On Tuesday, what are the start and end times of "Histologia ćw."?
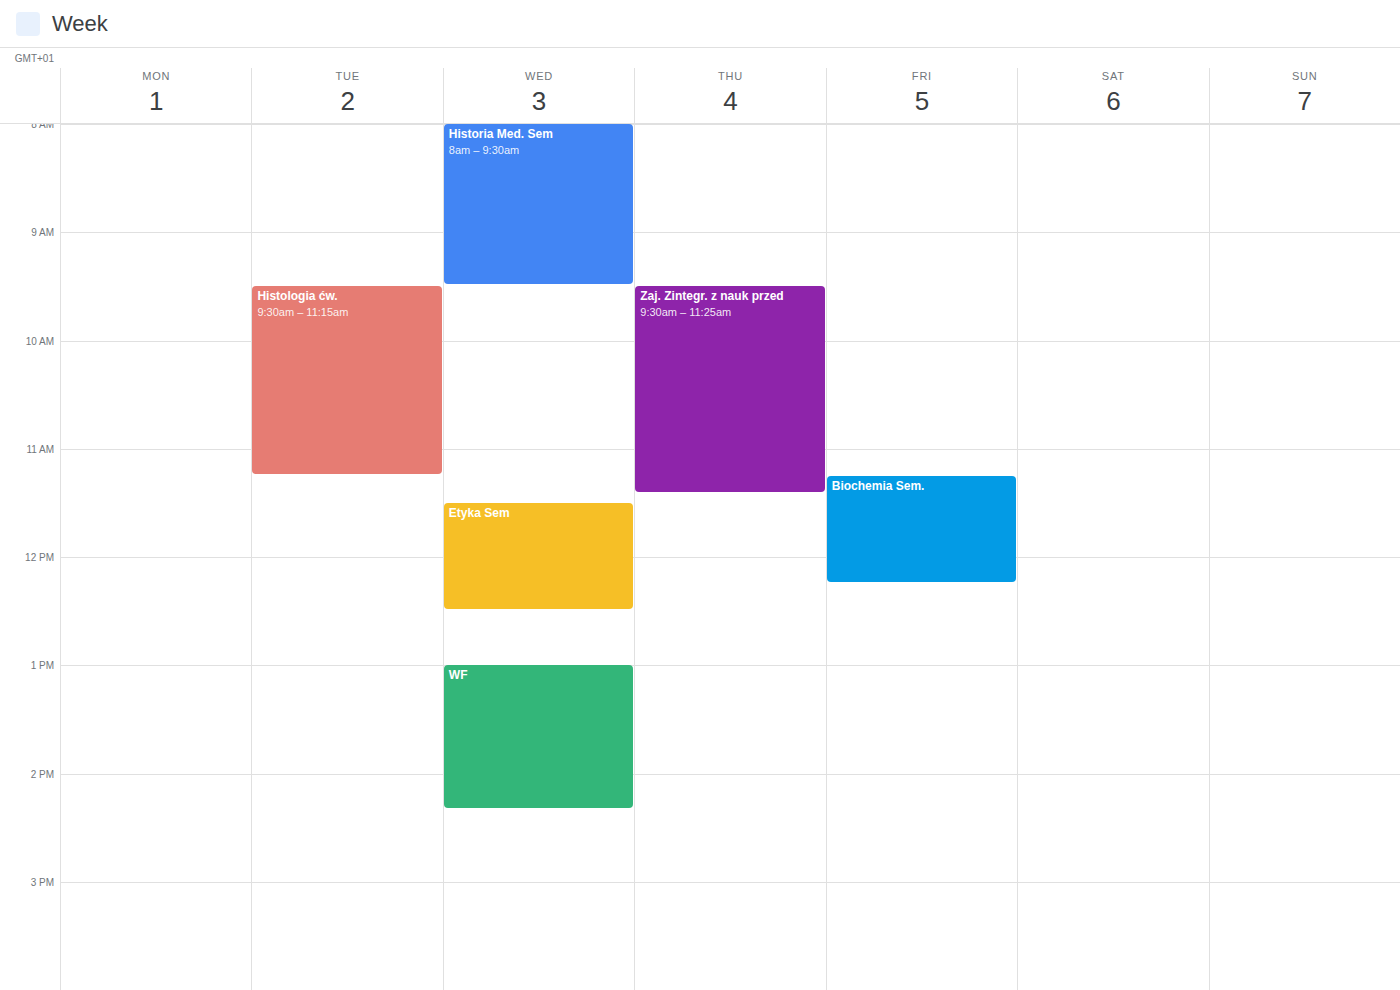
9:30 AM to 11:15 AM